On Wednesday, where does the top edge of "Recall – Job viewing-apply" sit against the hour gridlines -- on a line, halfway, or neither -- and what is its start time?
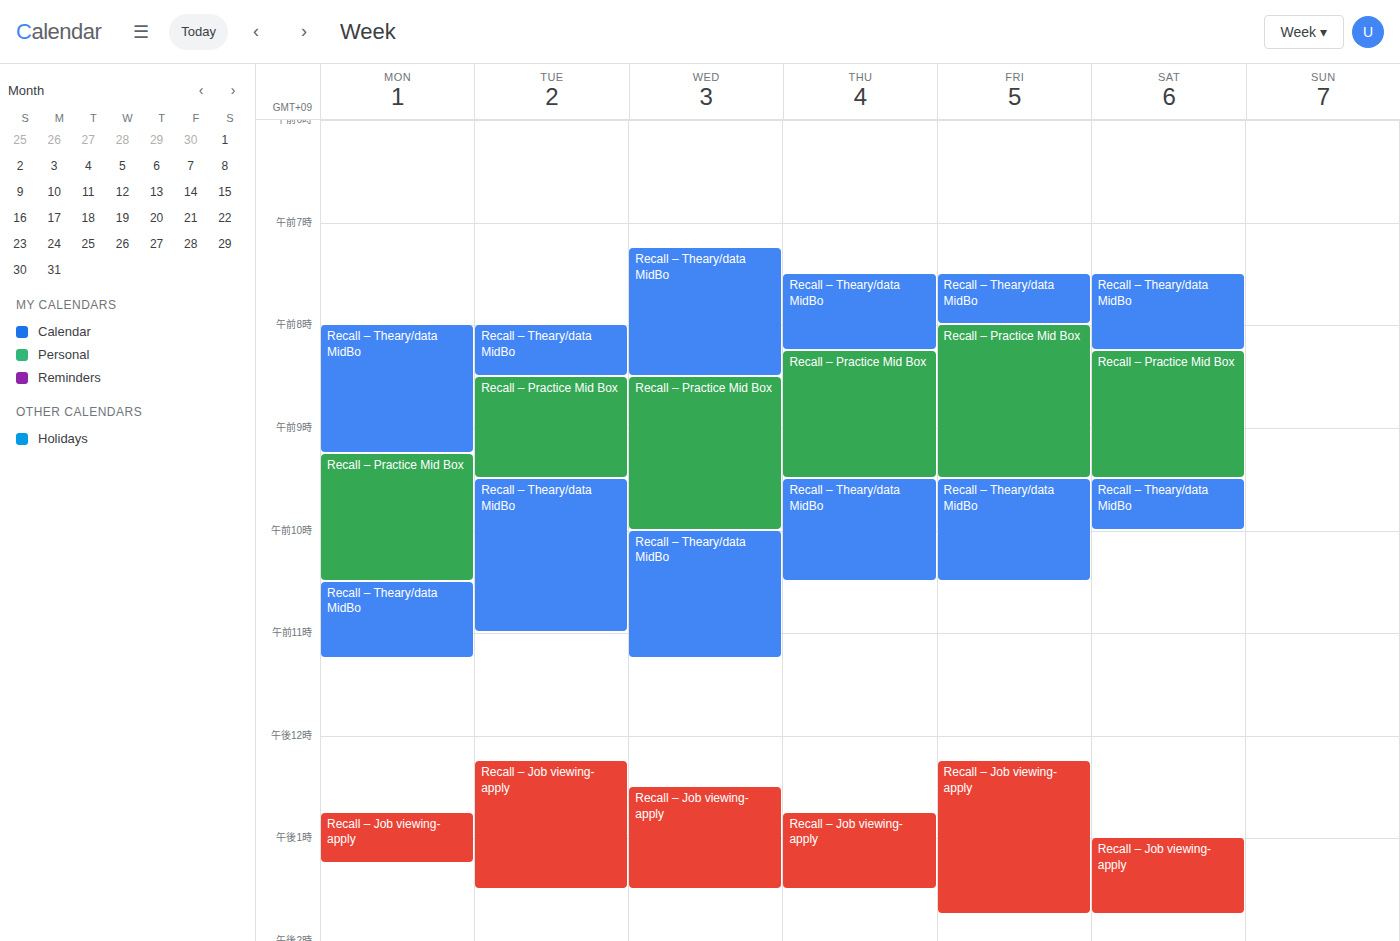
12:30 -- halfway between the 12:00 and 13:00 lines.